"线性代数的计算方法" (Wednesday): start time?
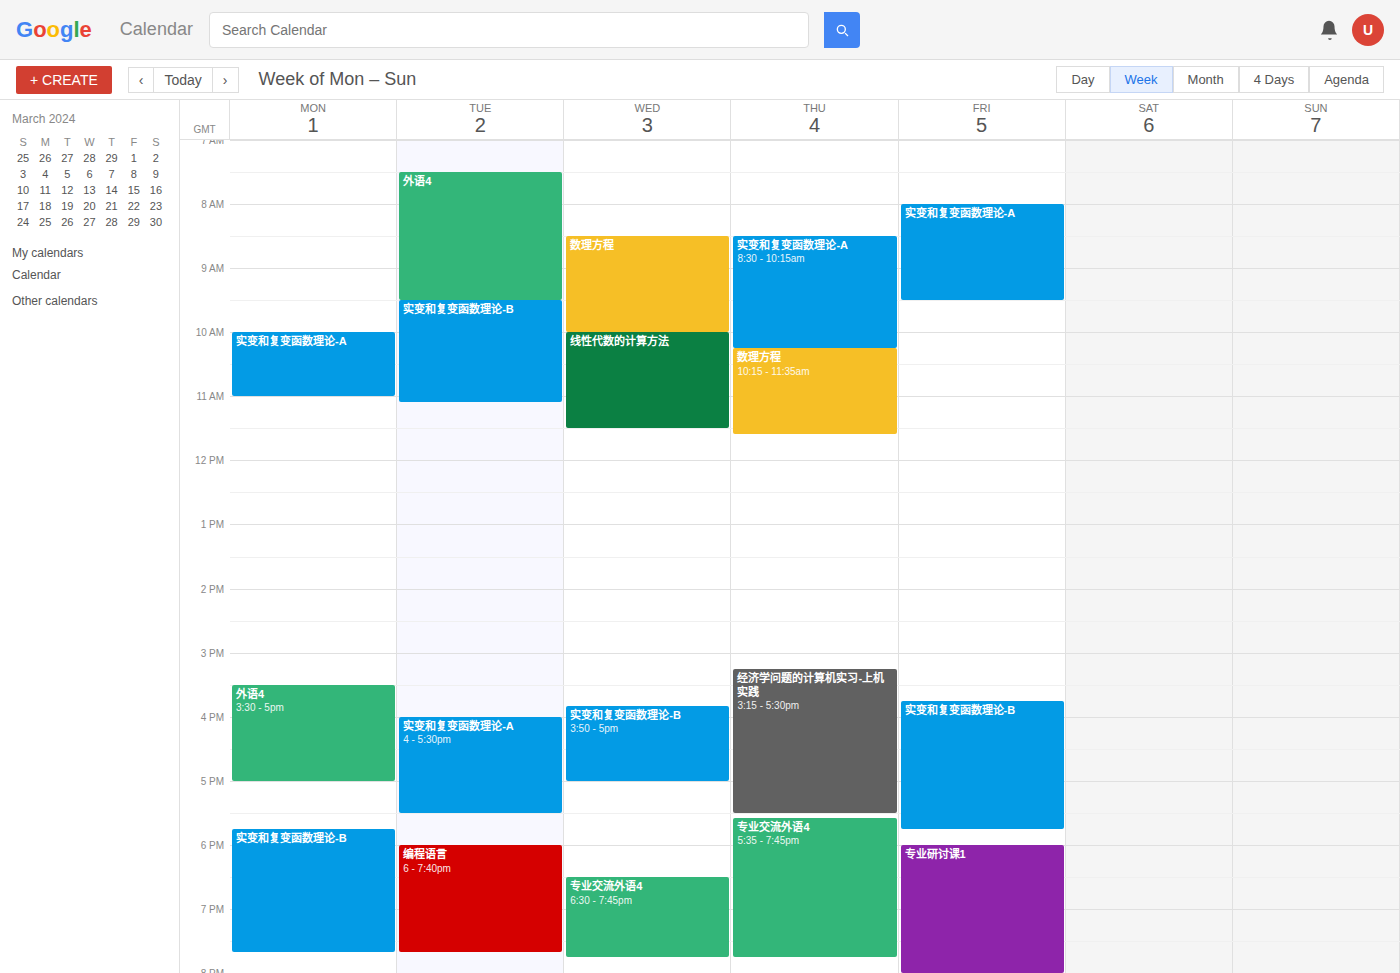
10:00 AM